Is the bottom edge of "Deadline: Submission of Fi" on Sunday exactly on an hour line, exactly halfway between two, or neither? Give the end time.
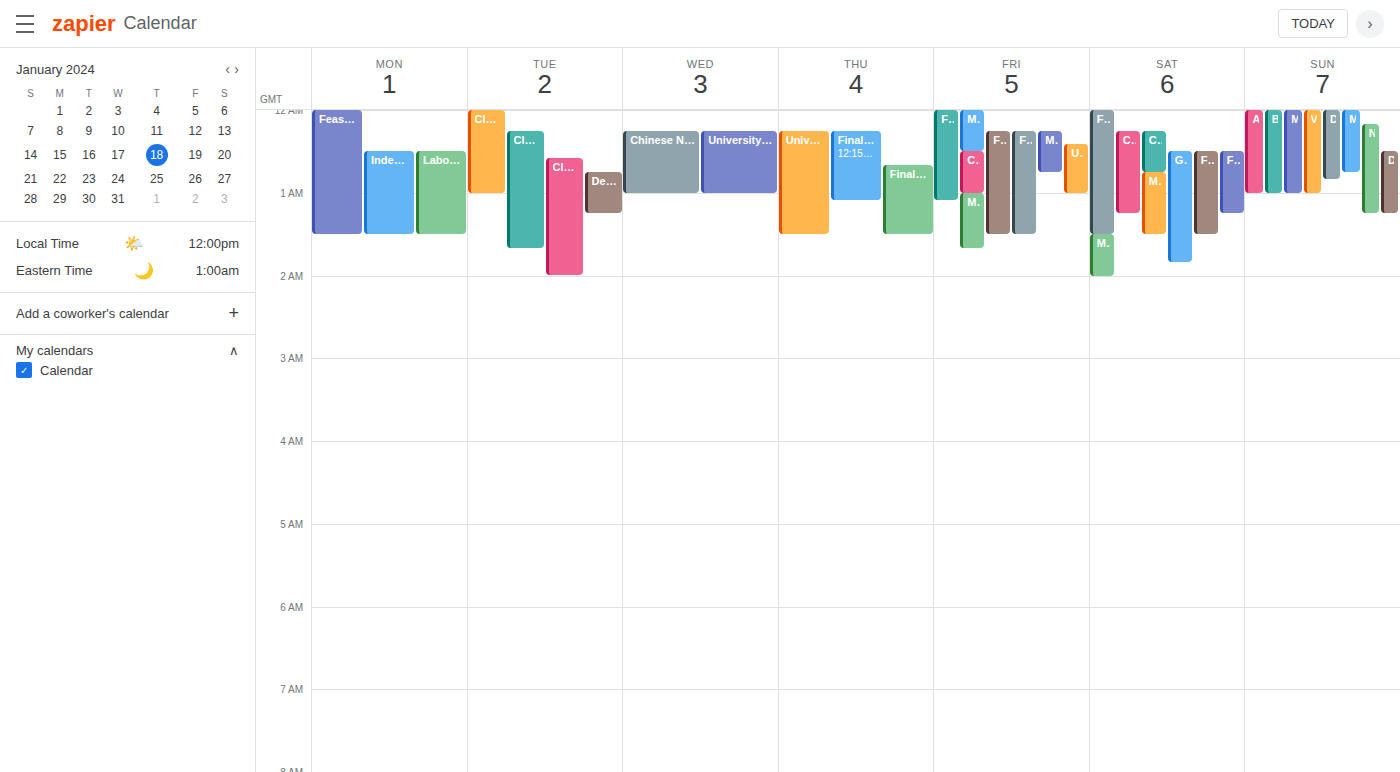
1:15 AM -- neither: a quarter of the way from the 1 AM line to the 2 AM line.